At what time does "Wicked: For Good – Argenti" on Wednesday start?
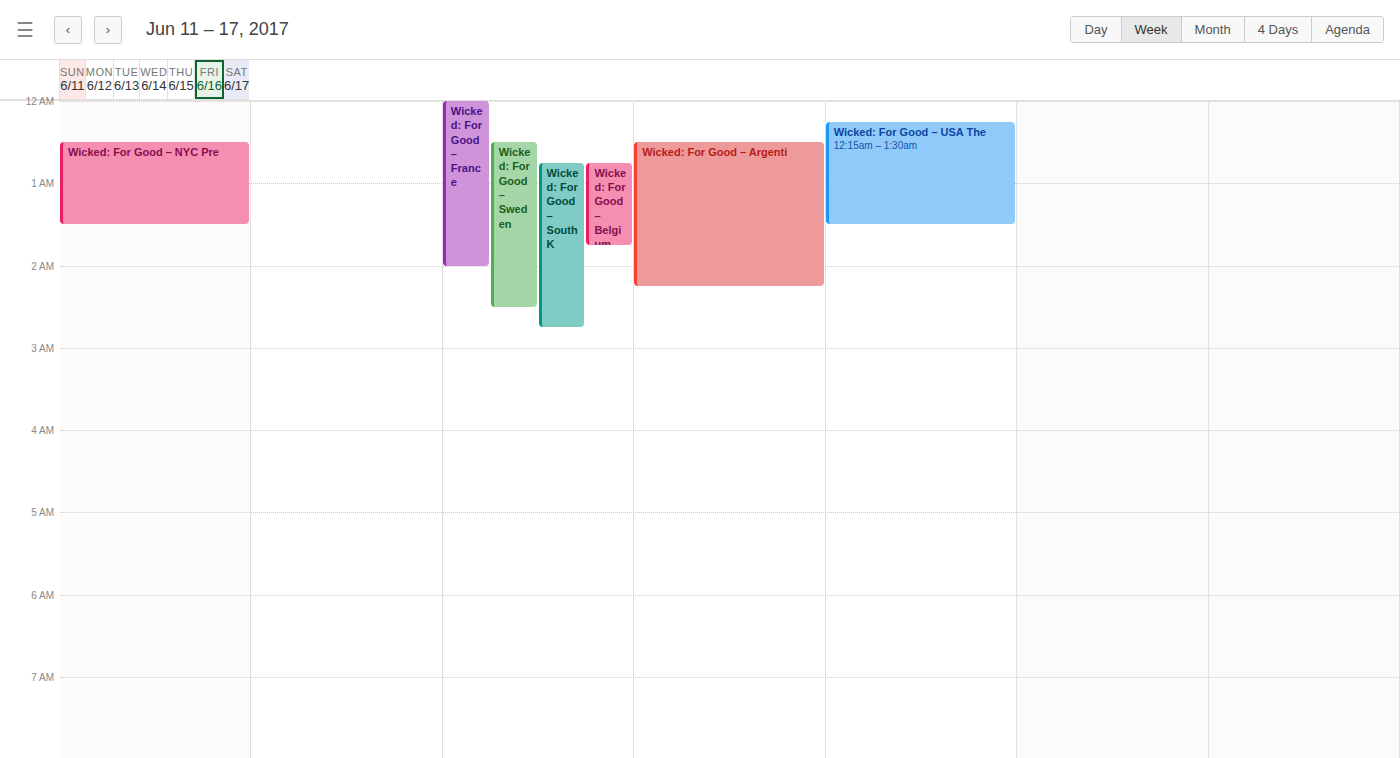
12:30 AM